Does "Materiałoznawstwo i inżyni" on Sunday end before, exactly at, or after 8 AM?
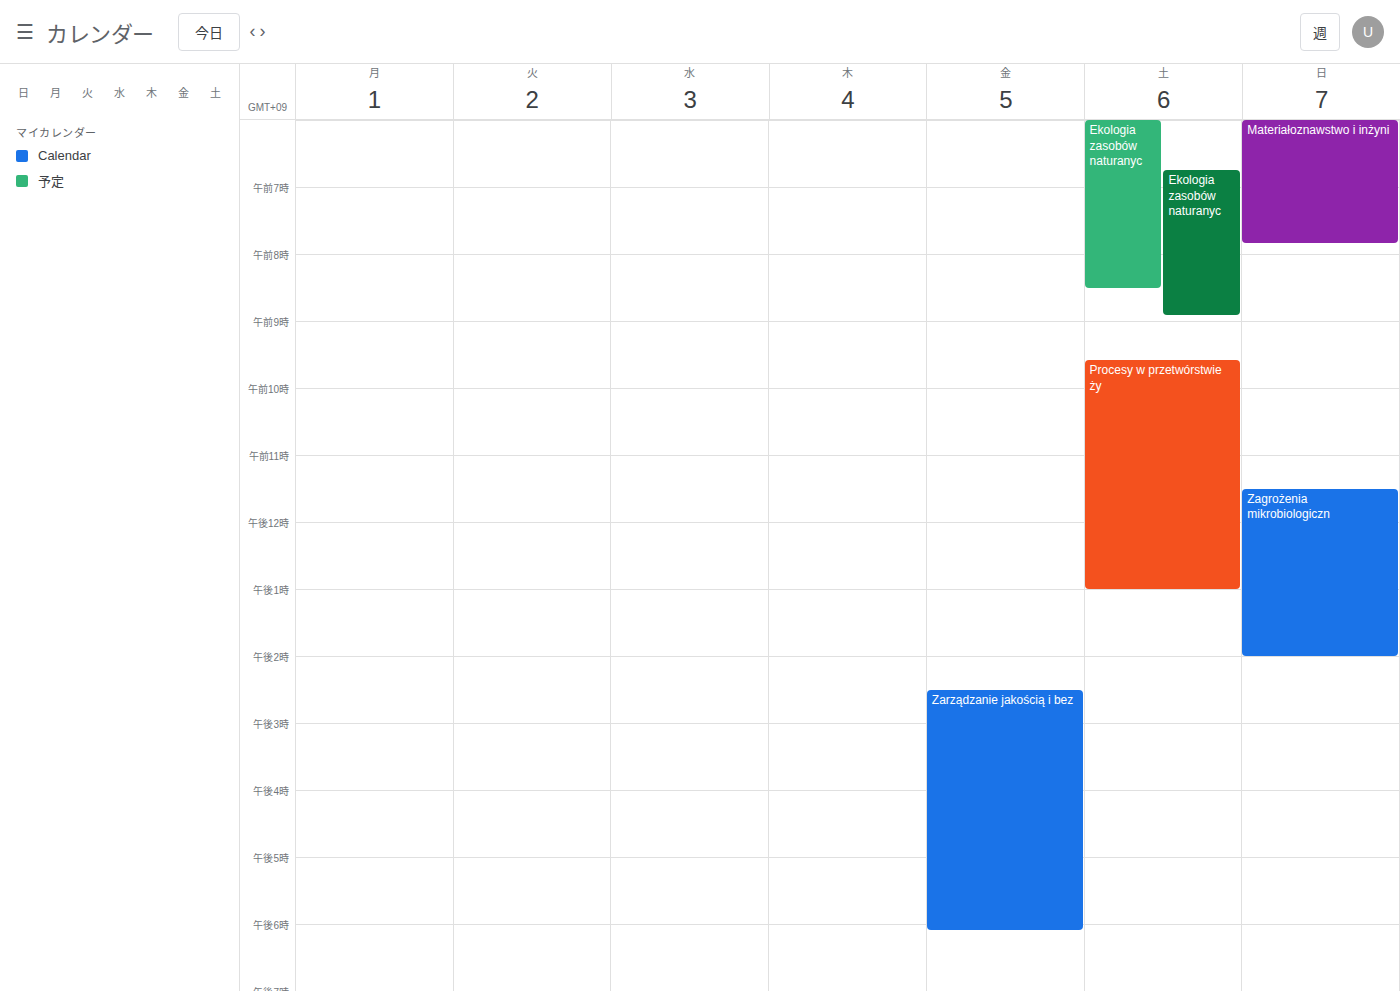
7:50 AM -- before 8 AM, 10 minutes above the 8 AM line.